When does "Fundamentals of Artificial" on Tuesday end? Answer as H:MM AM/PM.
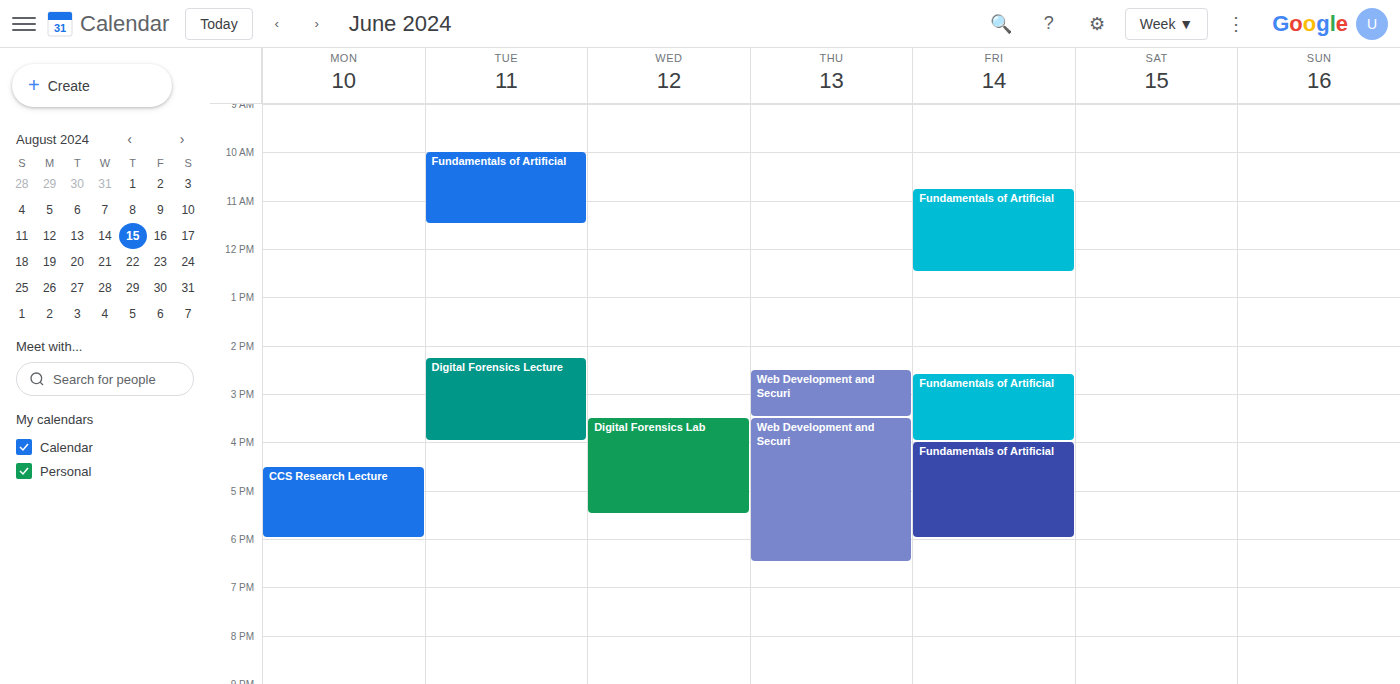
11:30 AM